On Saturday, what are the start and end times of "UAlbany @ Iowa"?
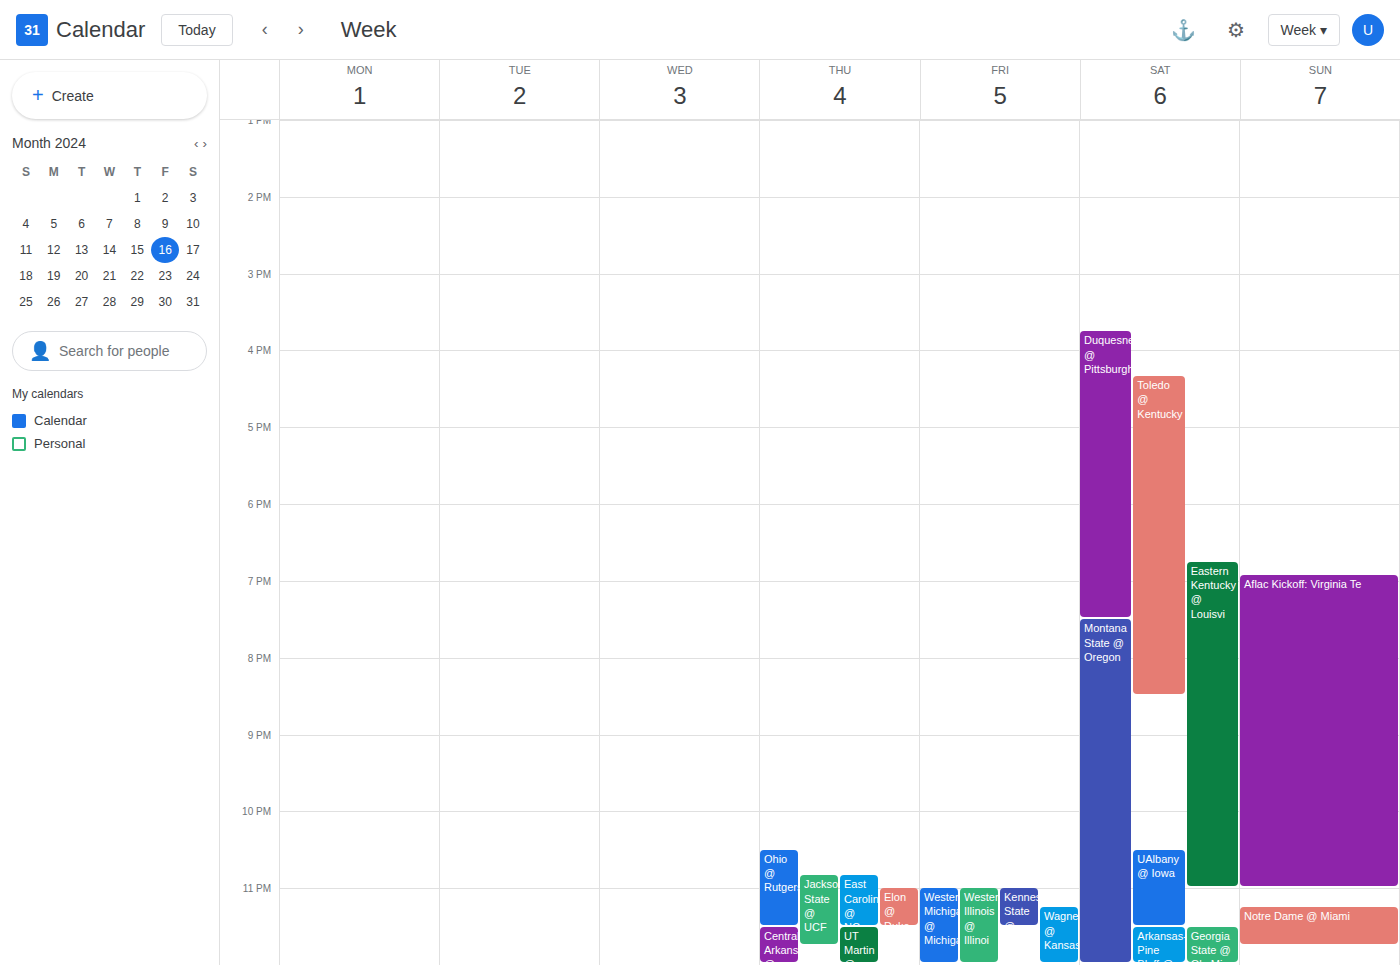
10:30 PM to 11:30 PM